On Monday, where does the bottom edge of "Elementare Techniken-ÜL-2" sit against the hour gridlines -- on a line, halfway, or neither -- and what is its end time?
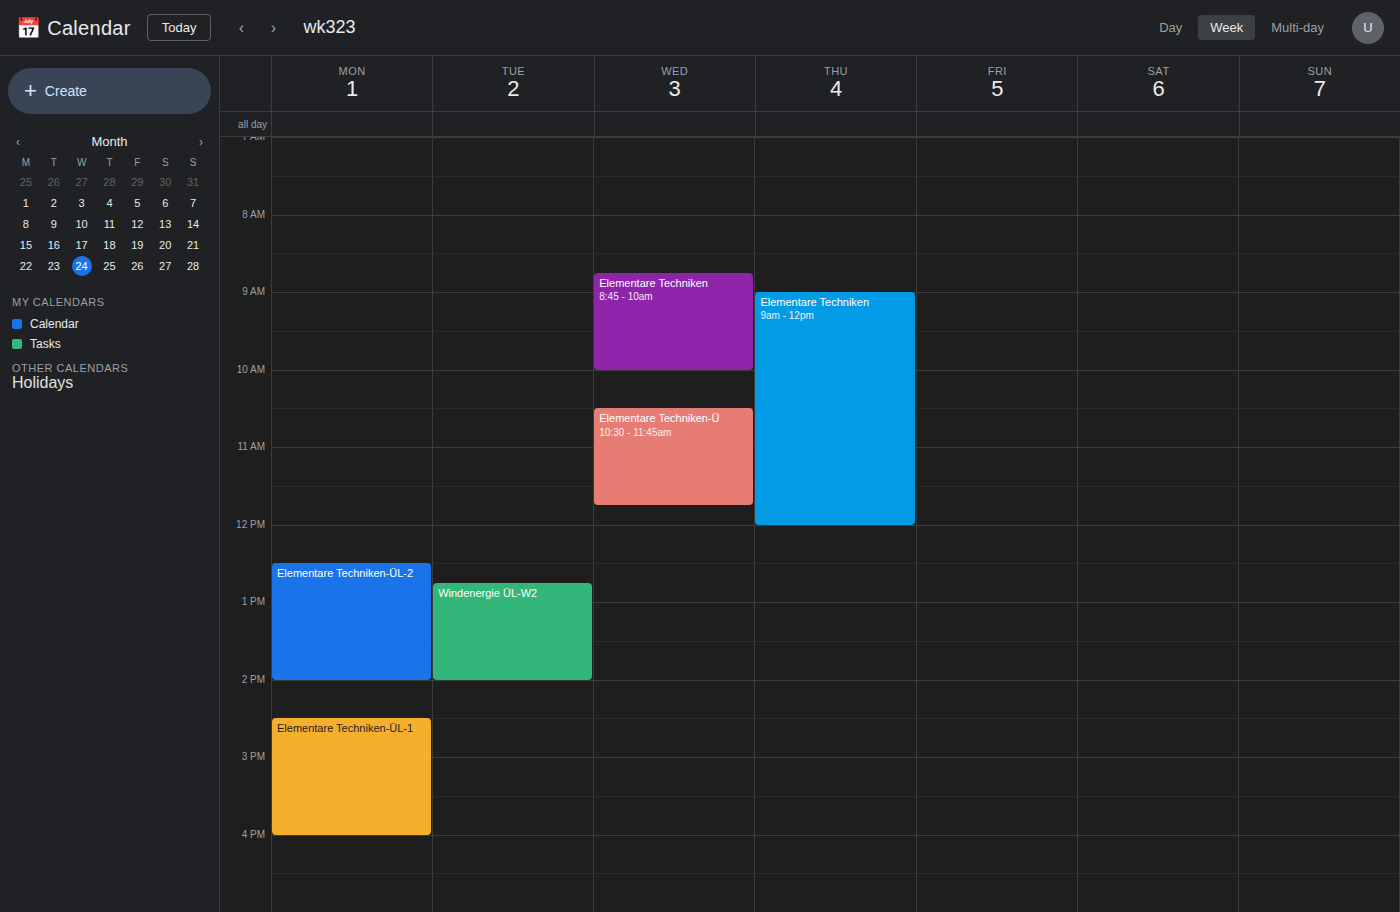
2:00 PM -- exactly on the 2 PM line.